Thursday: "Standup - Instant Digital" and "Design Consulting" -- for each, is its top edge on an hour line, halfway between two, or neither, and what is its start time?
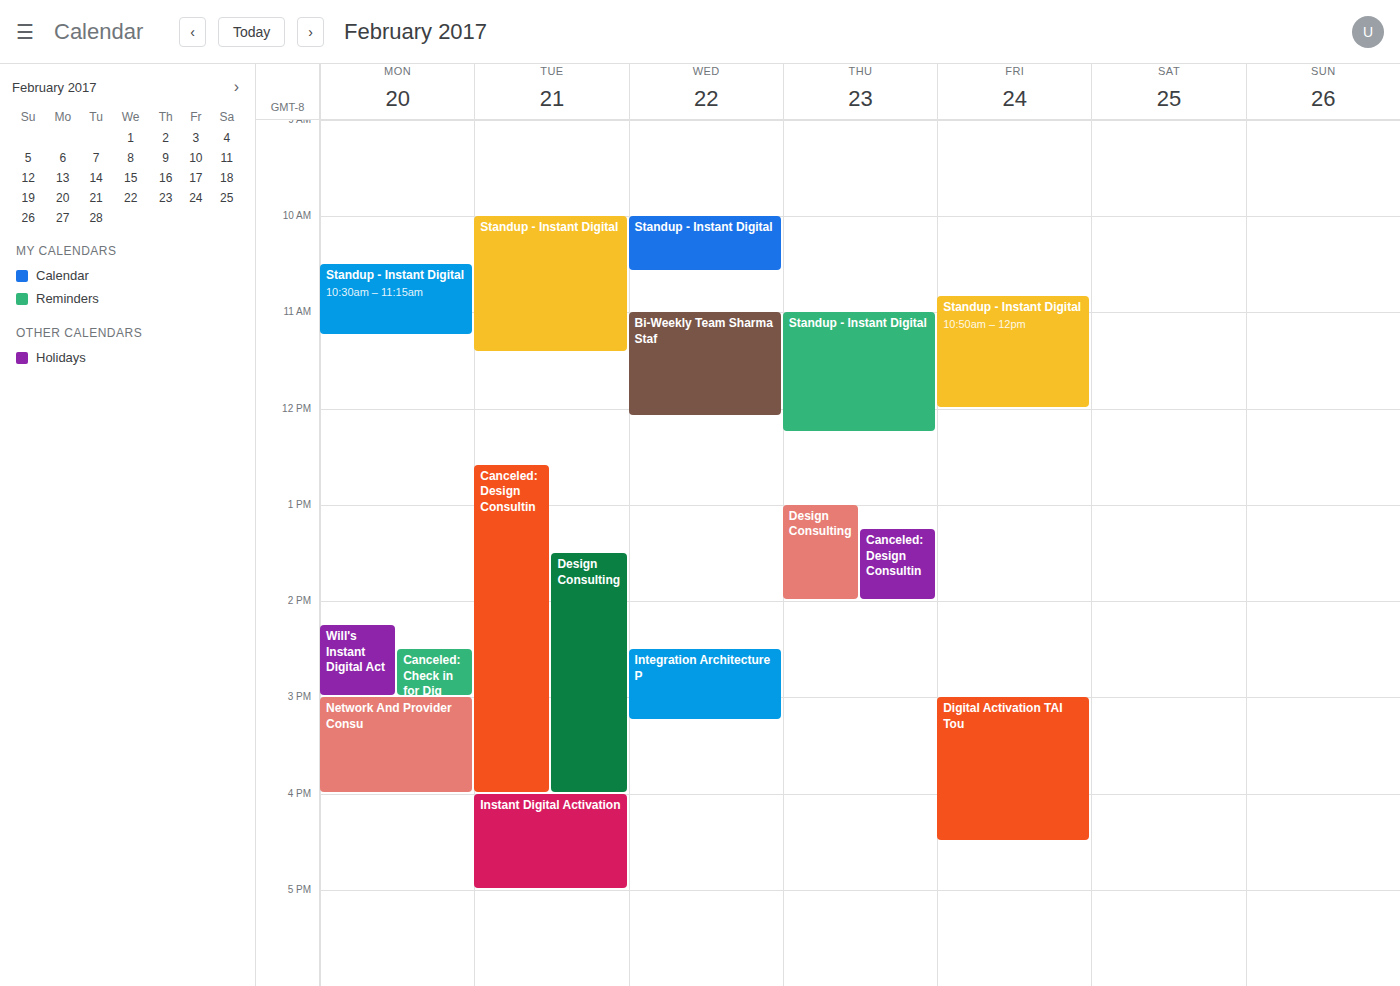
"Standup - Instant Digital": 11:00 AM, exactly on the 11 AM line. "Design Consulting": 1:00 PM, exactly on the 1 PM line.